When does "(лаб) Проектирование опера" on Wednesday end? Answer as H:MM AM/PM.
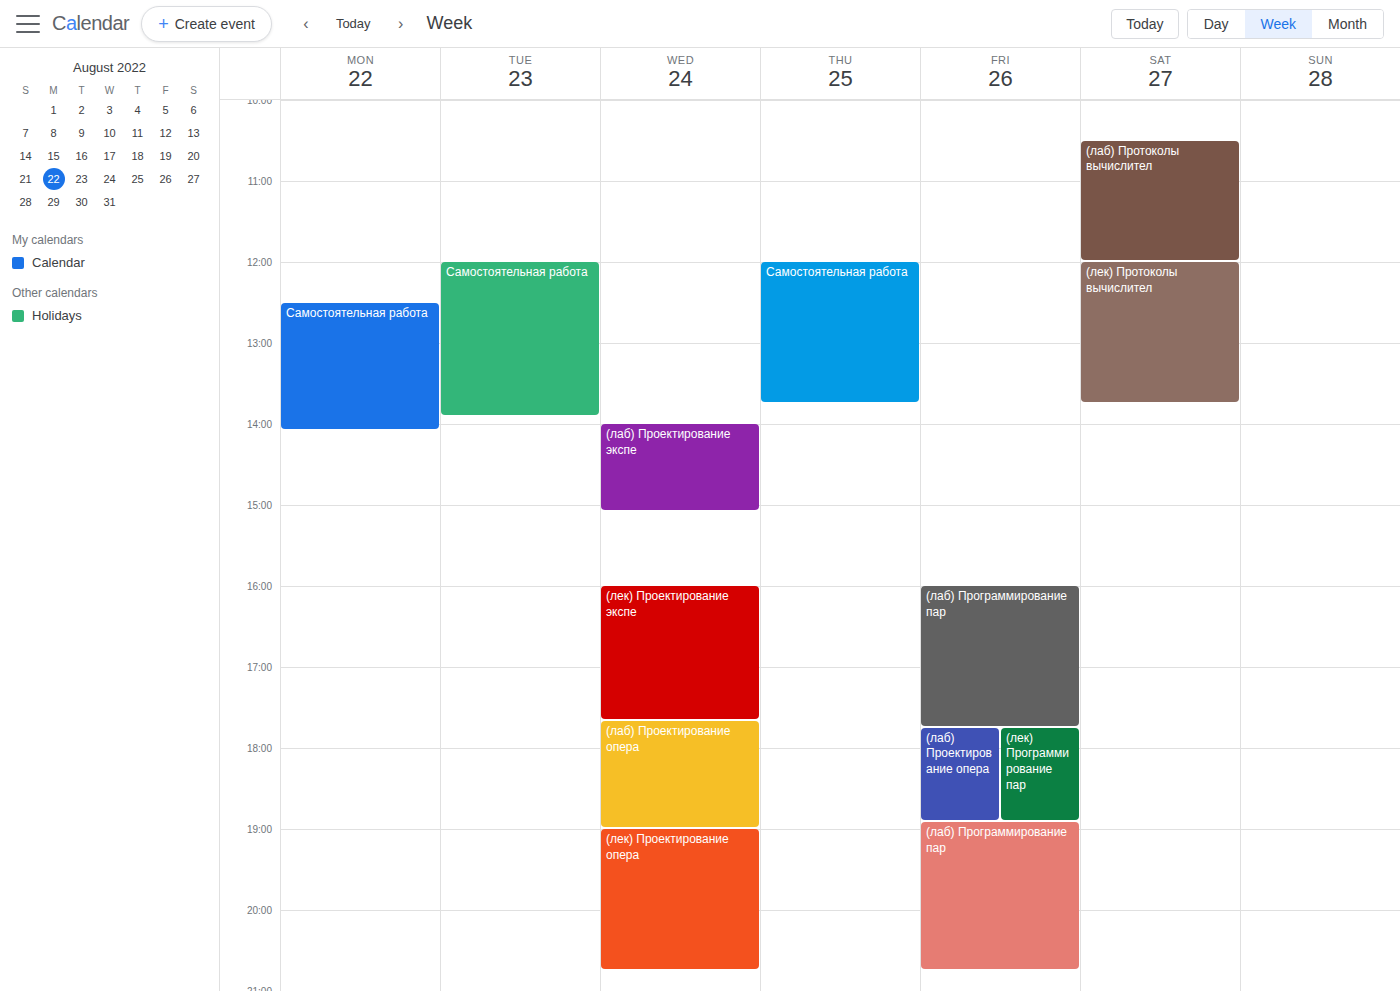
7:00 PM